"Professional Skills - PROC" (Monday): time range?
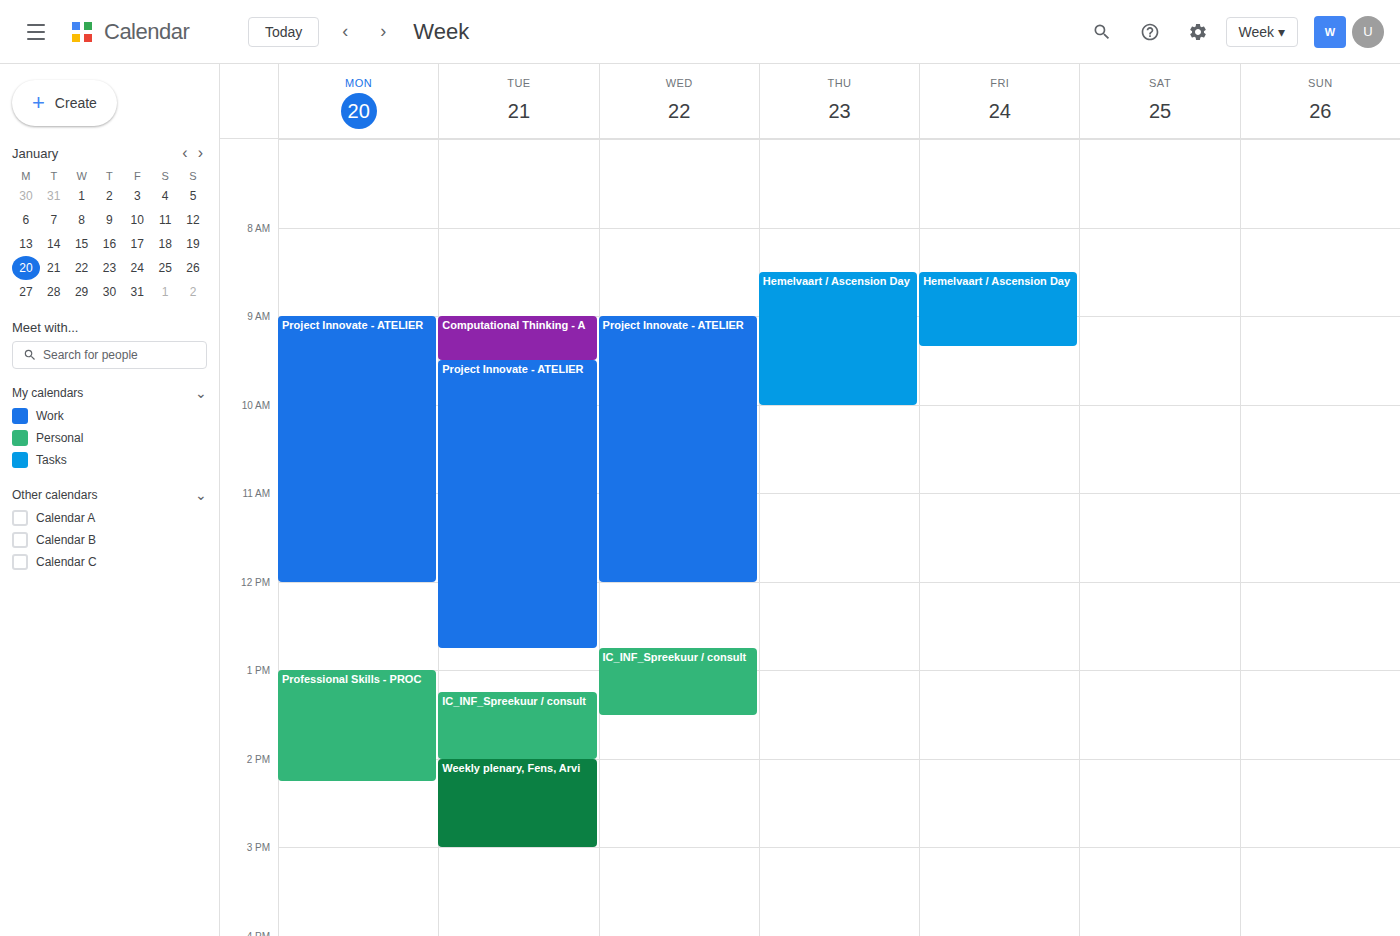
1:00 PM to 2:15 PM